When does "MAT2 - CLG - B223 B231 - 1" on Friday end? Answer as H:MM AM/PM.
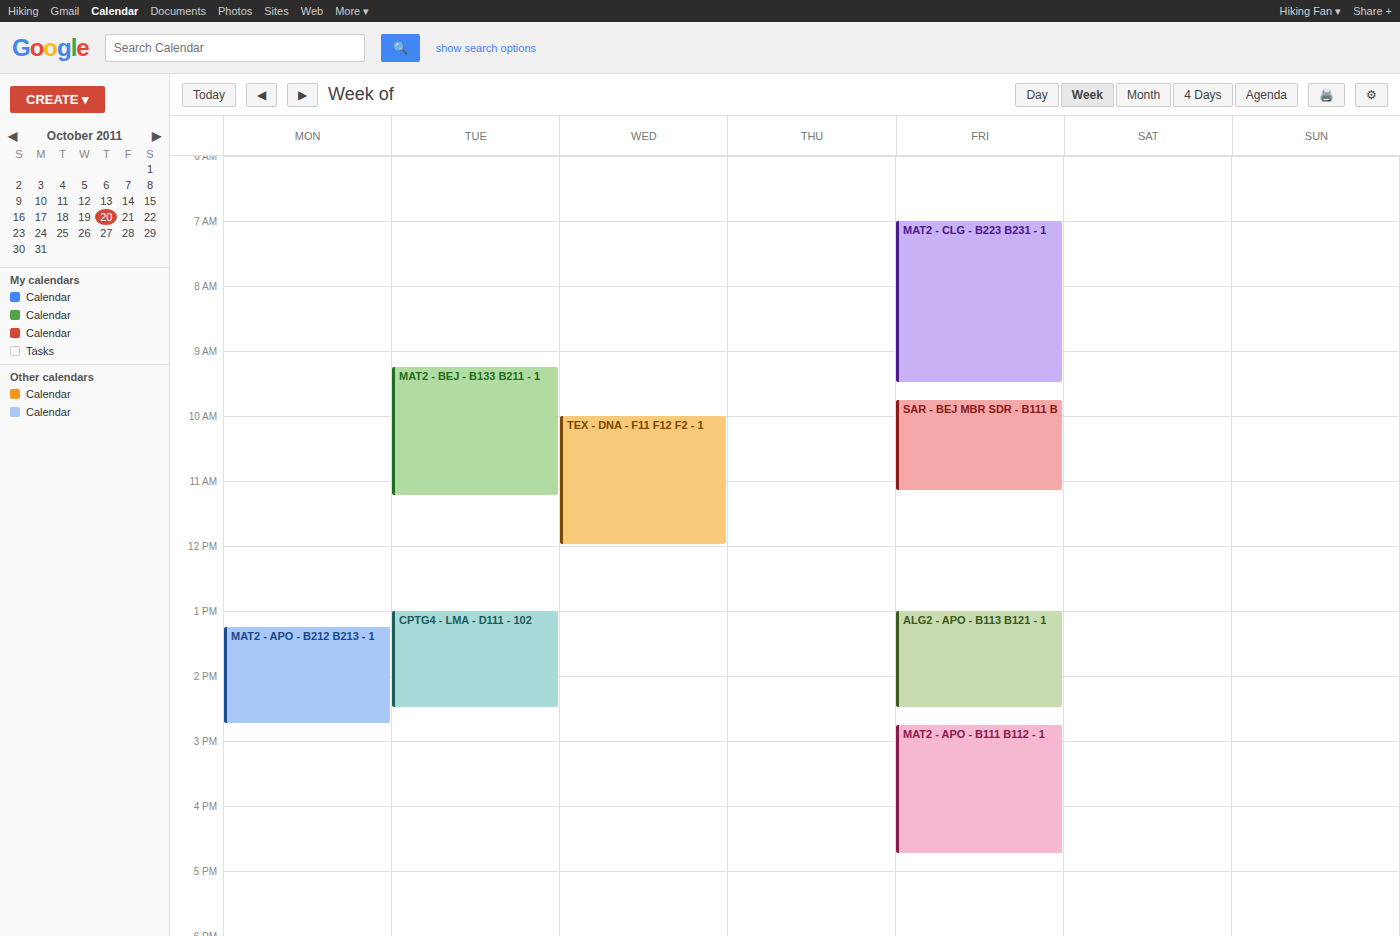
9:30 AM